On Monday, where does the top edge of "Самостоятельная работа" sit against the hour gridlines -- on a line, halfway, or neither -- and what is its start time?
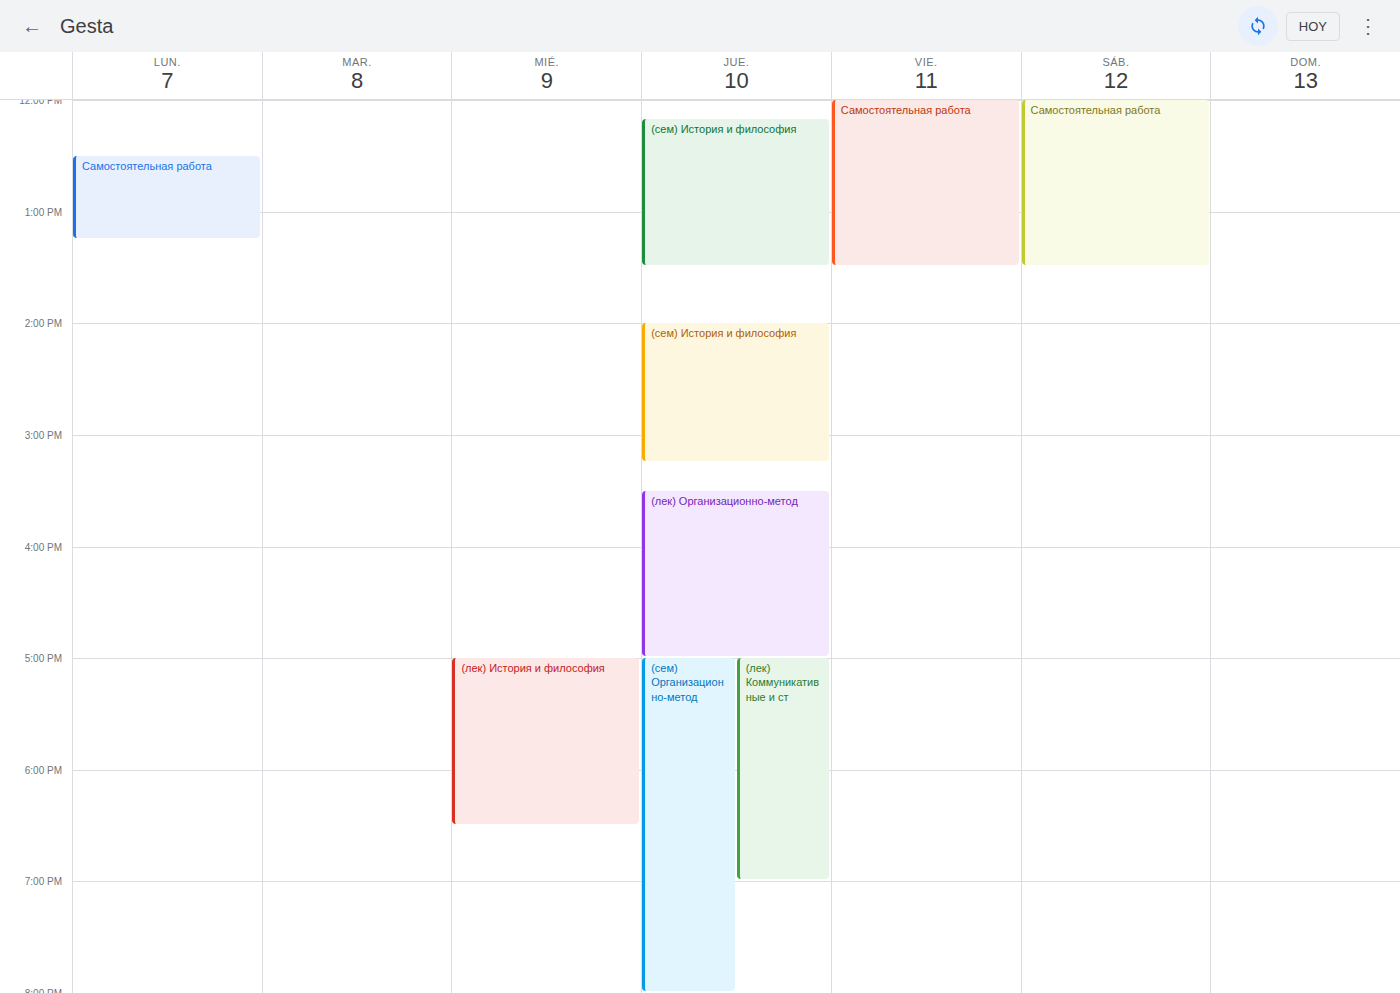
12:30 PM -- halfway between the 12 PM and 1 PM lines.